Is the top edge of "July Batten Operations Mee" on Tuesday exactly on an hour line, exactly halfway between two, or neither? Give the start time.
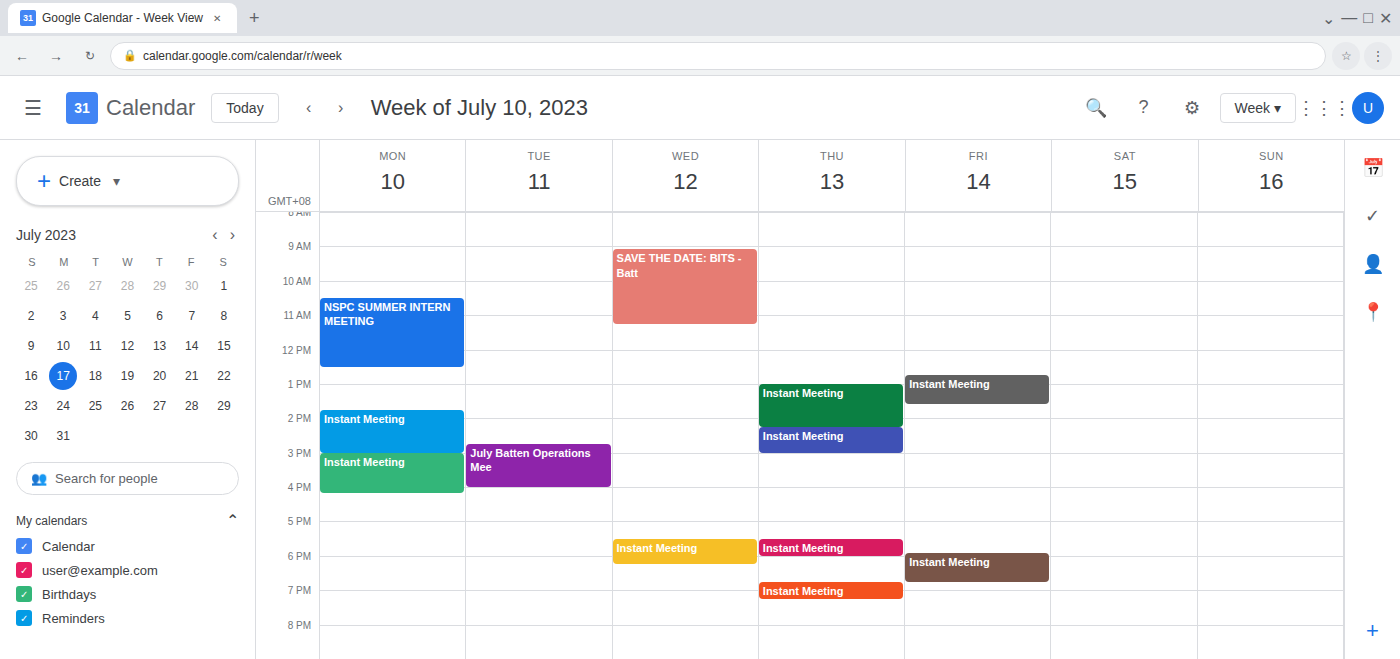
2:45 PM -- neither: three quarters of the way from the 2 PM line to the 3 PM line.